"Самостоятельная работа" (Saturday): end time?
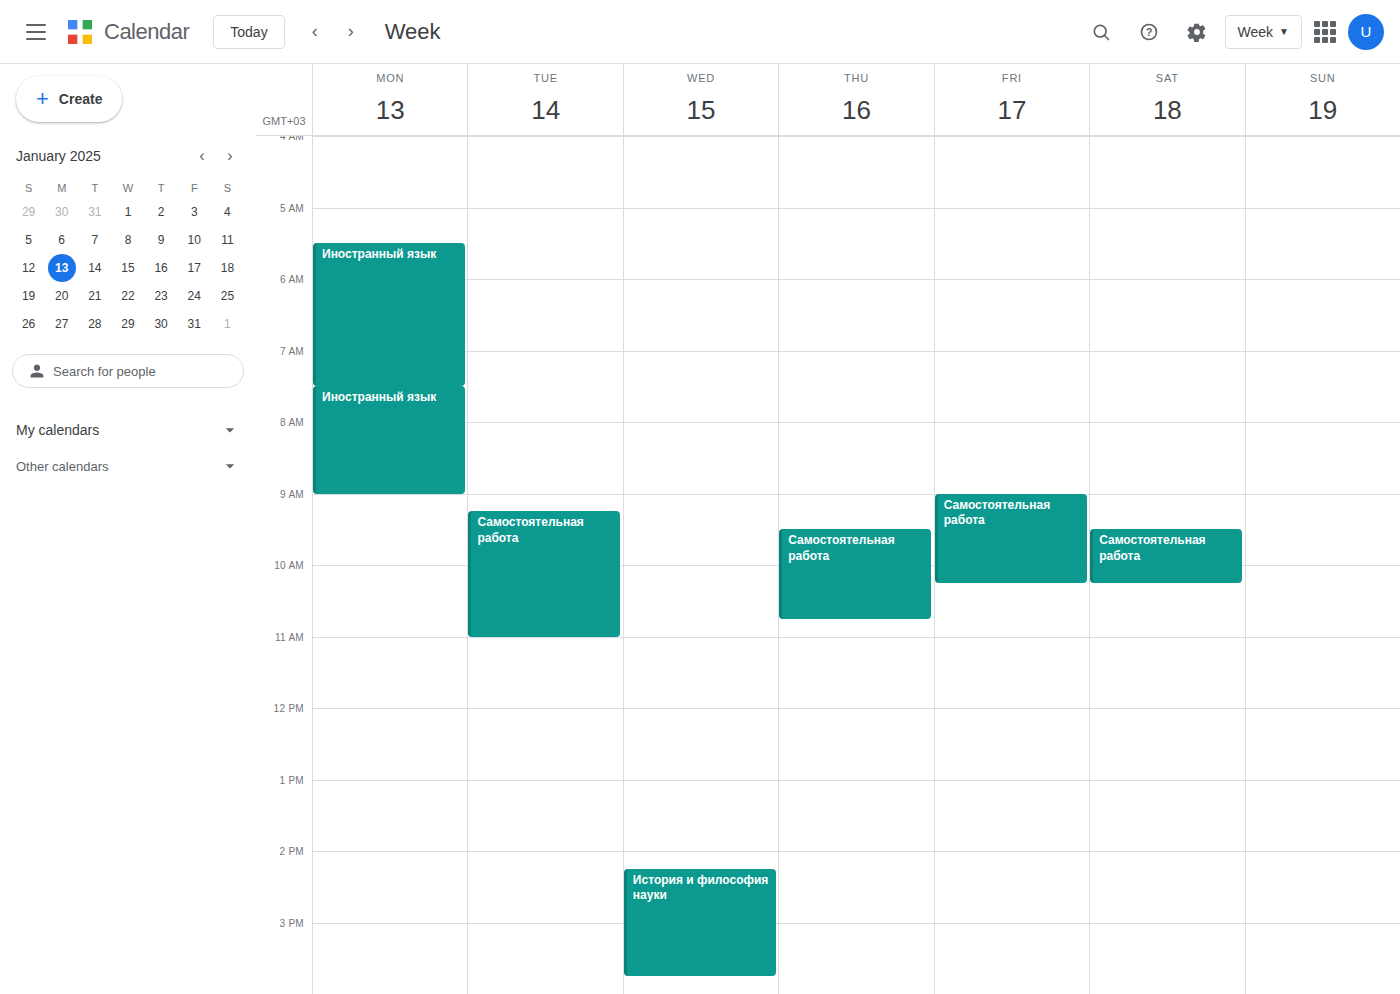
10:15 AM